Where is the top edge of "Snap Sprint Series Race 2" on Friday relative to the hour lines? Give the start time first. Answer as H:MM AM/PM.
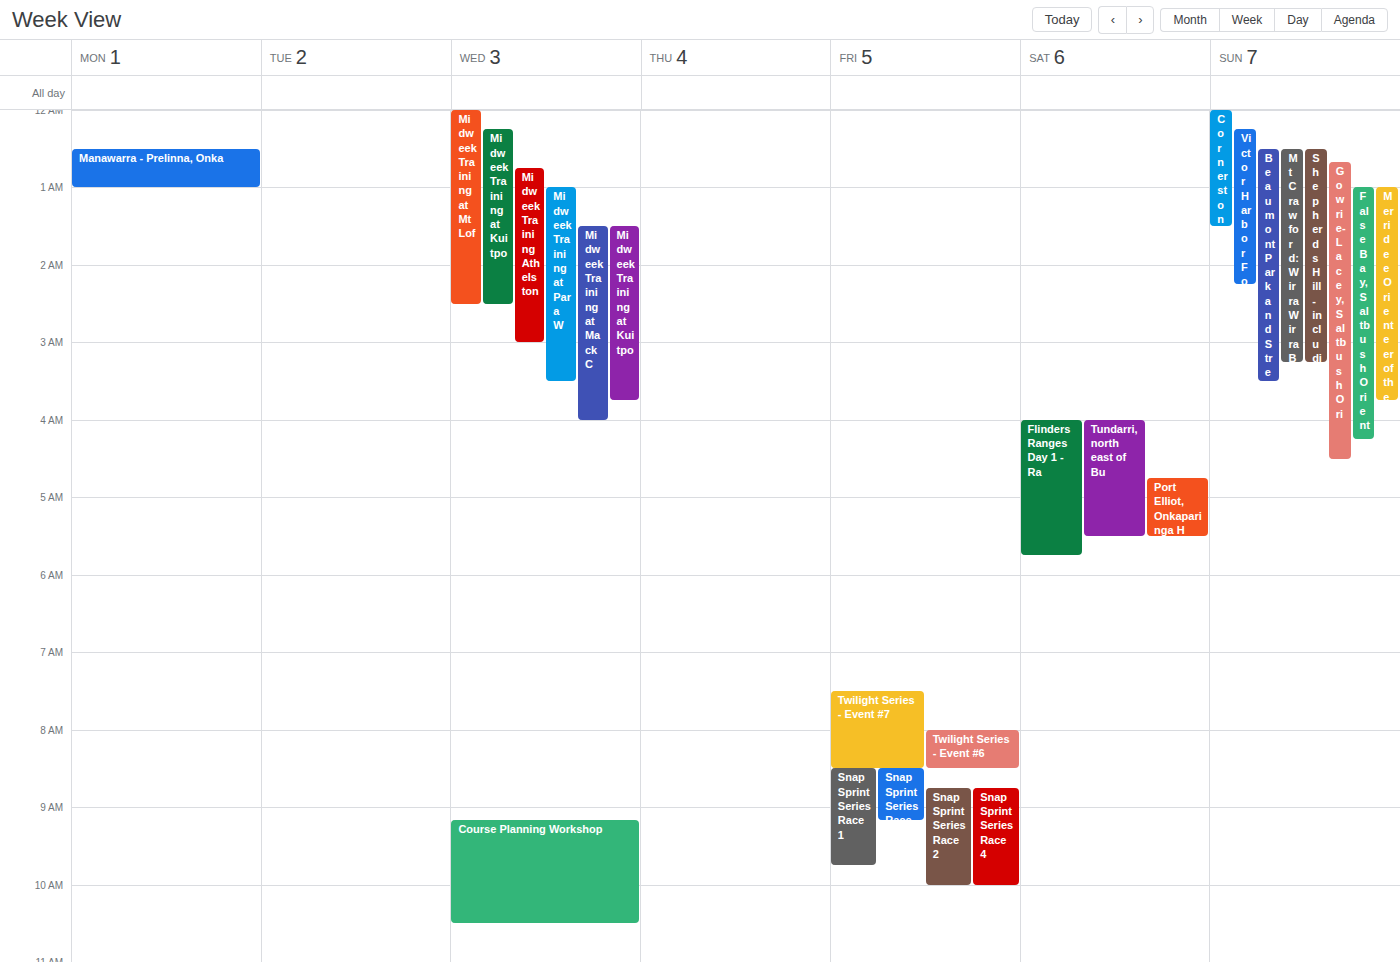
8:45 AM -- neither: three quarters of the way from the 8 AM line to the 9 AM line.